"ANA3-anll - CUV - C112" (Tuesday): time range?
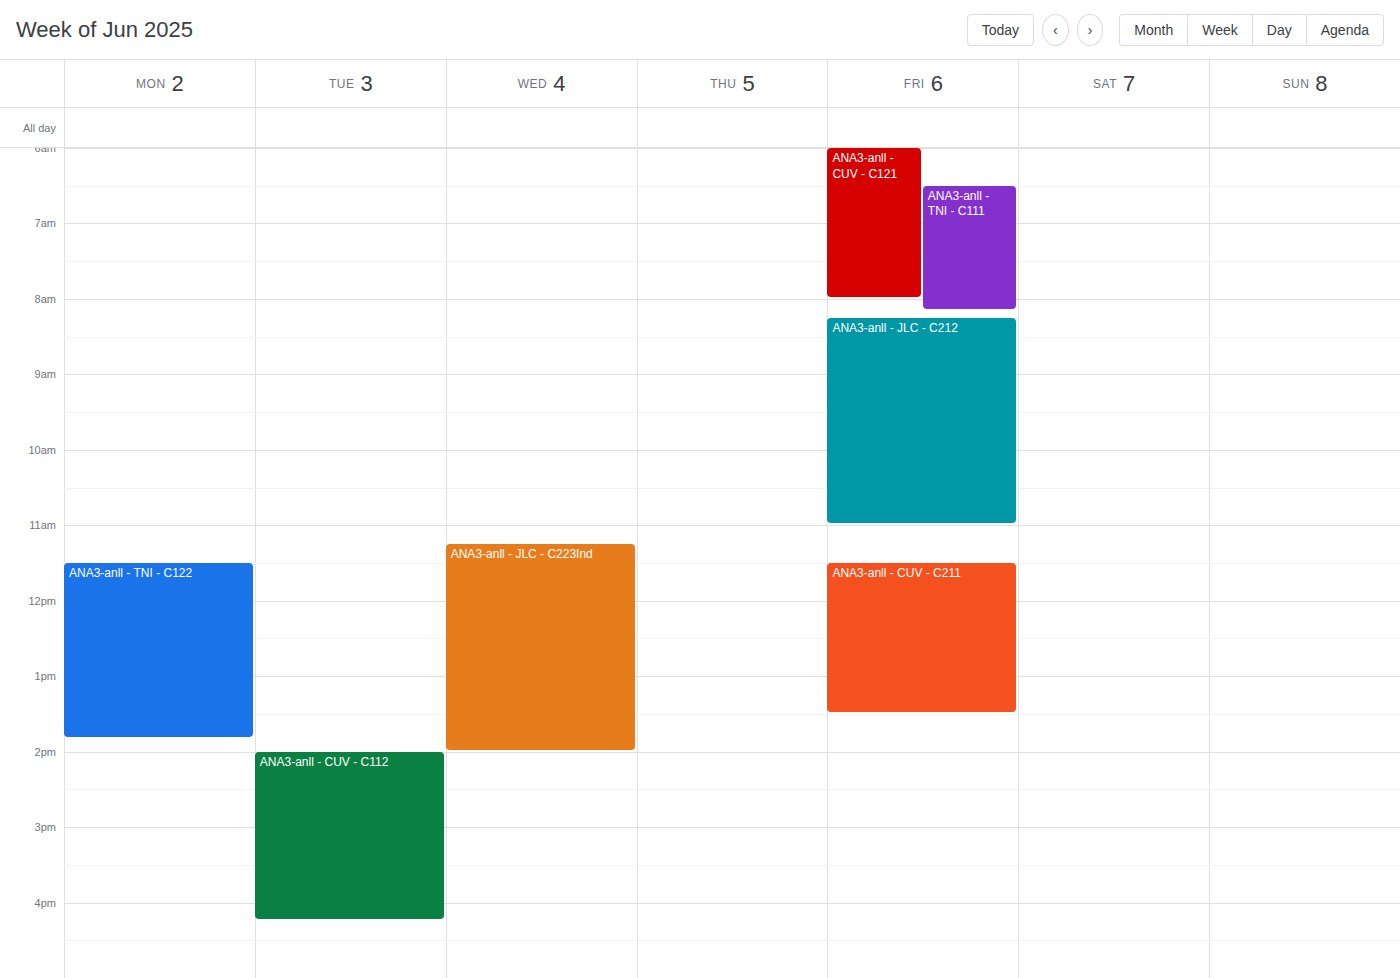
14:00 to 16:15